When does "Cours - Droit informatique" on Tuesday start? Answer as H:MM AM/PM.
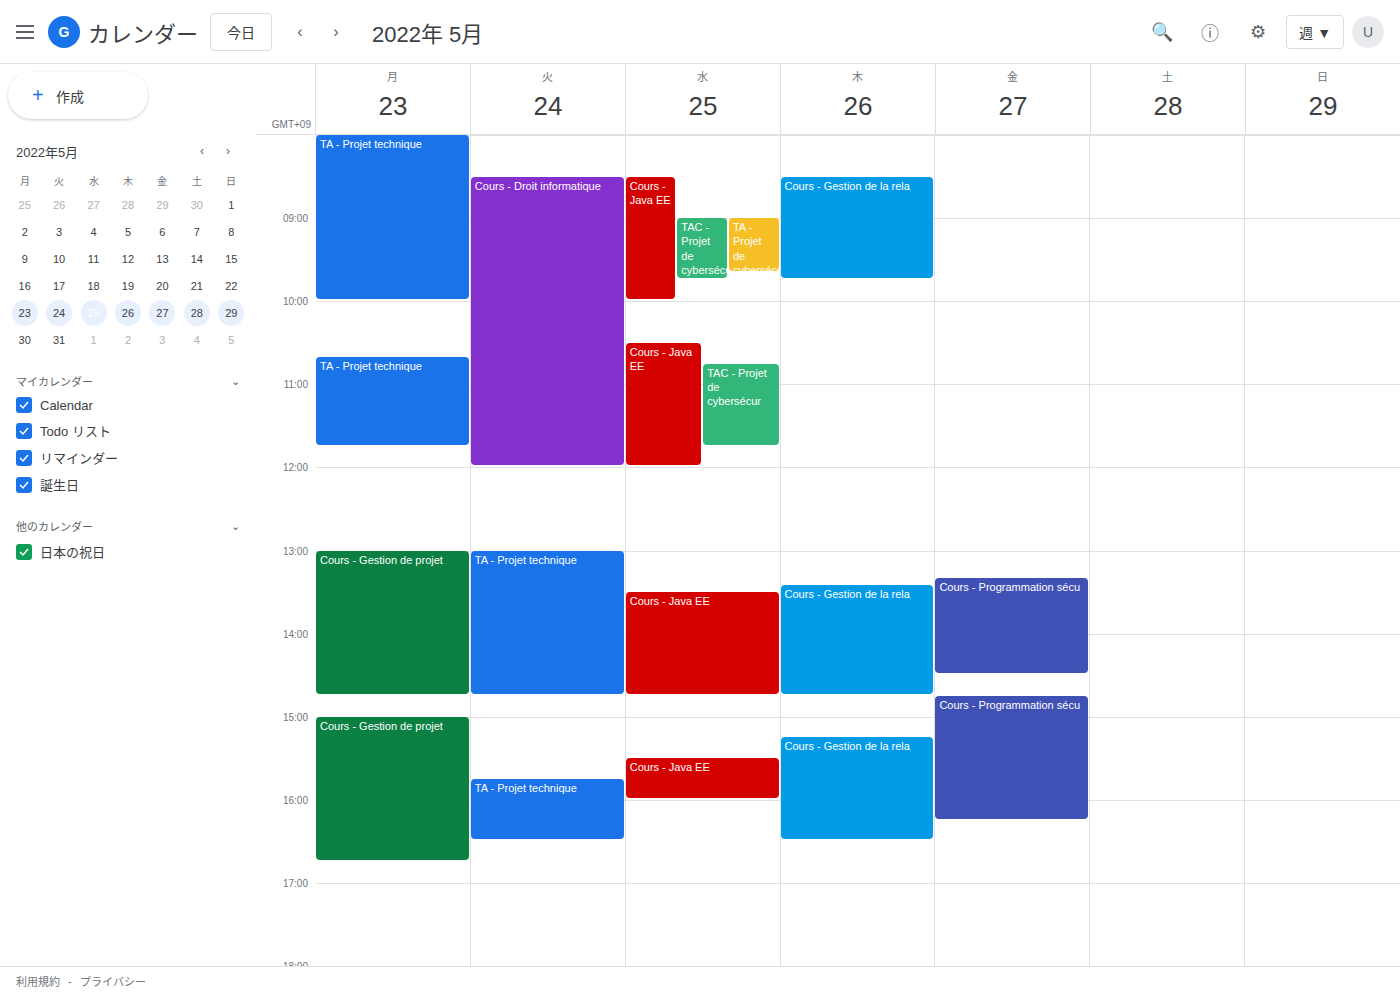
8:30 AM